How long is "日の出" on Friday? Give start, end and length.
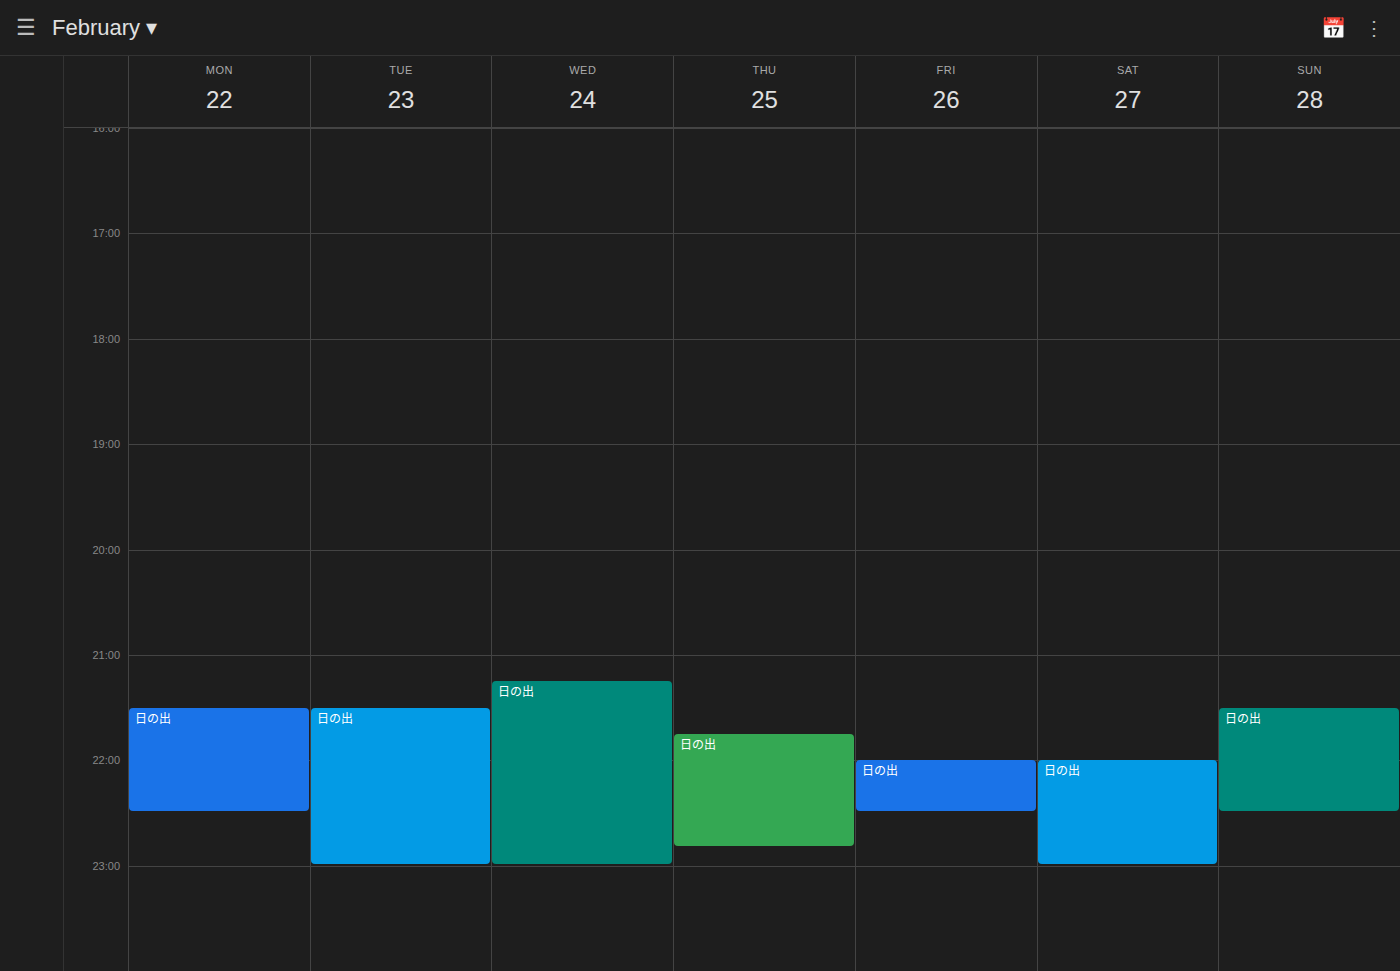
10:00 PM to 10:30 PM, 30 minutes